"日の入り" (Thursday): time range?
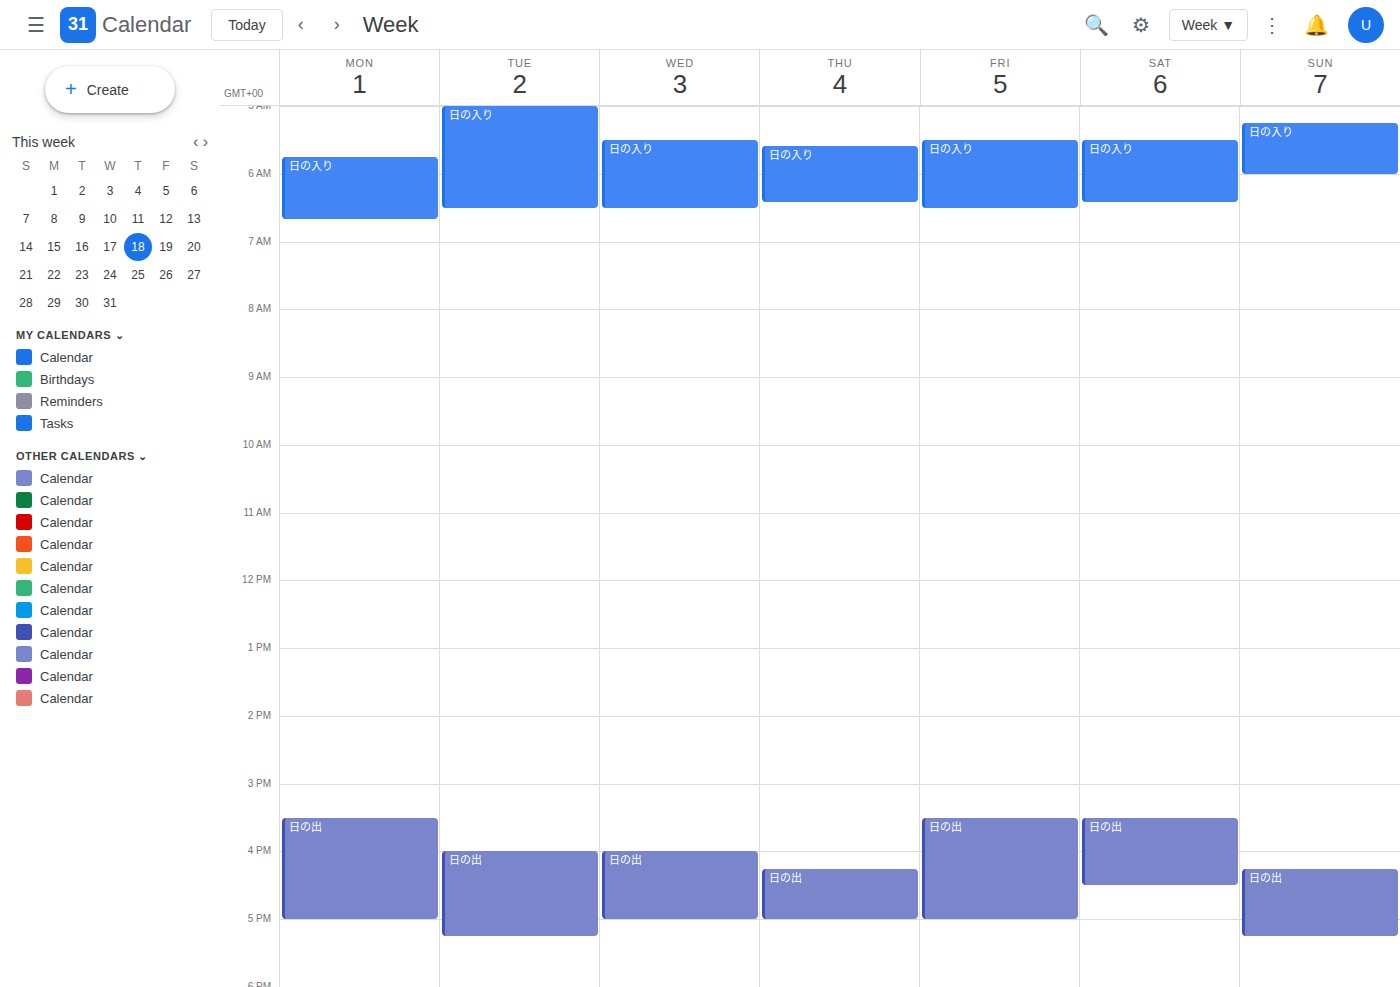
5:35 AM to 6:25 AM